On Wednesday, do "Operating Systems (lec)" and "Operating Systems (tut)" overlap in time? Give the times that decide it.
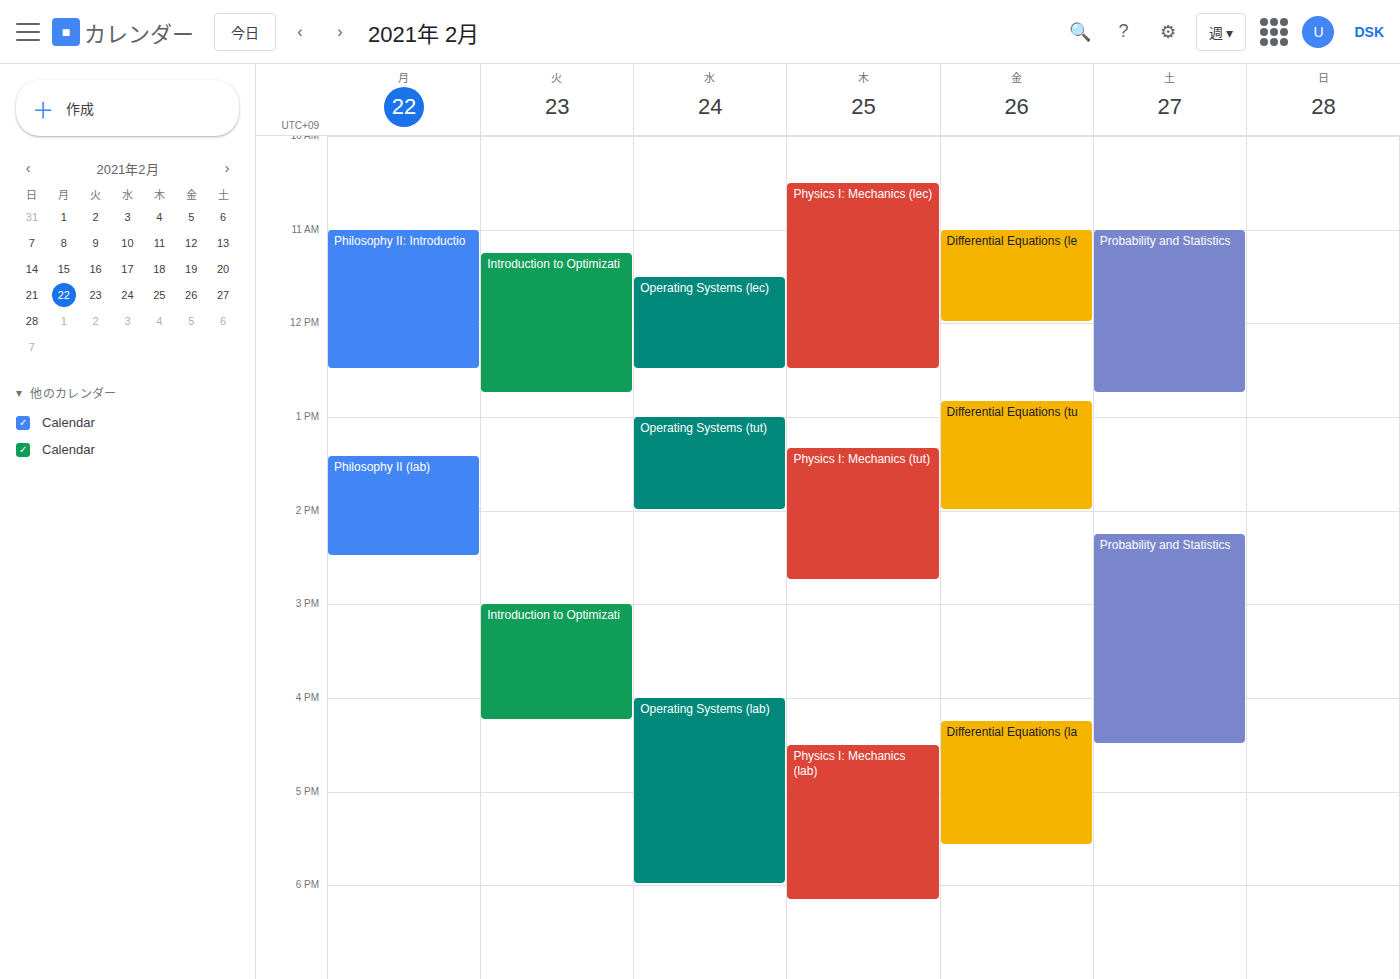
"Operating Systems (lec)" ends at 12:30 PM and "Operating Systems (tut)" starts at 1:00 PM -- no overlap.